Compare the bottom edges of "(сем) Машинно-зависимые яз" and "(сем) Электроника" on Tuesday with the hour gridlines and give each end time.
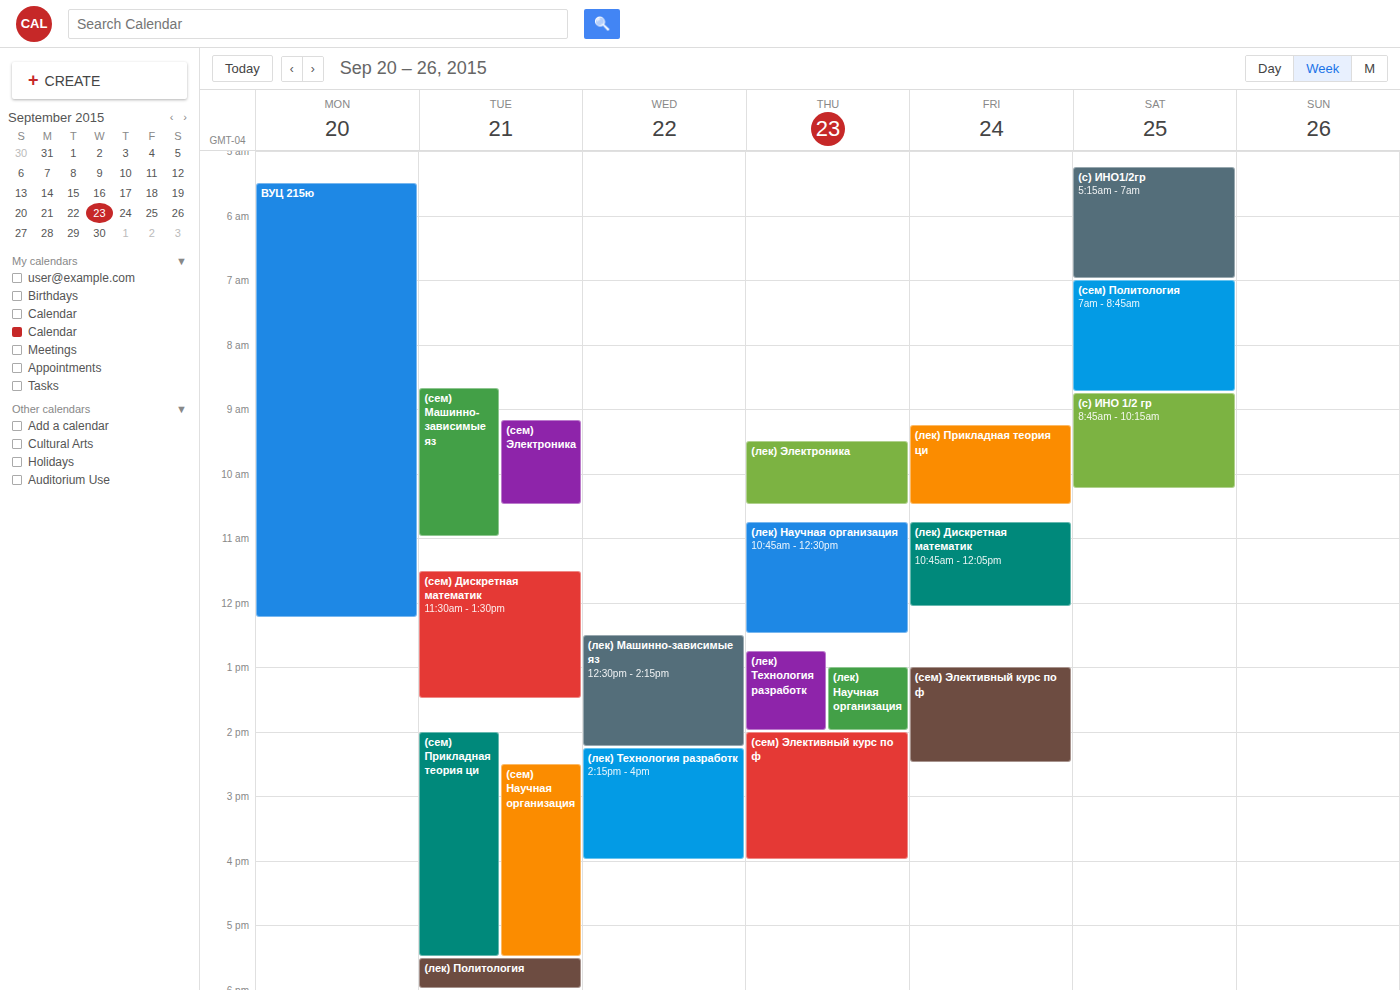
"(сем) Машинно-зависимые яз": 11:00 AM, exactly on the 11 AM line. "(сем) Электроника": 10:30 AM, halfway between the 10 AM and 11 AM lines.